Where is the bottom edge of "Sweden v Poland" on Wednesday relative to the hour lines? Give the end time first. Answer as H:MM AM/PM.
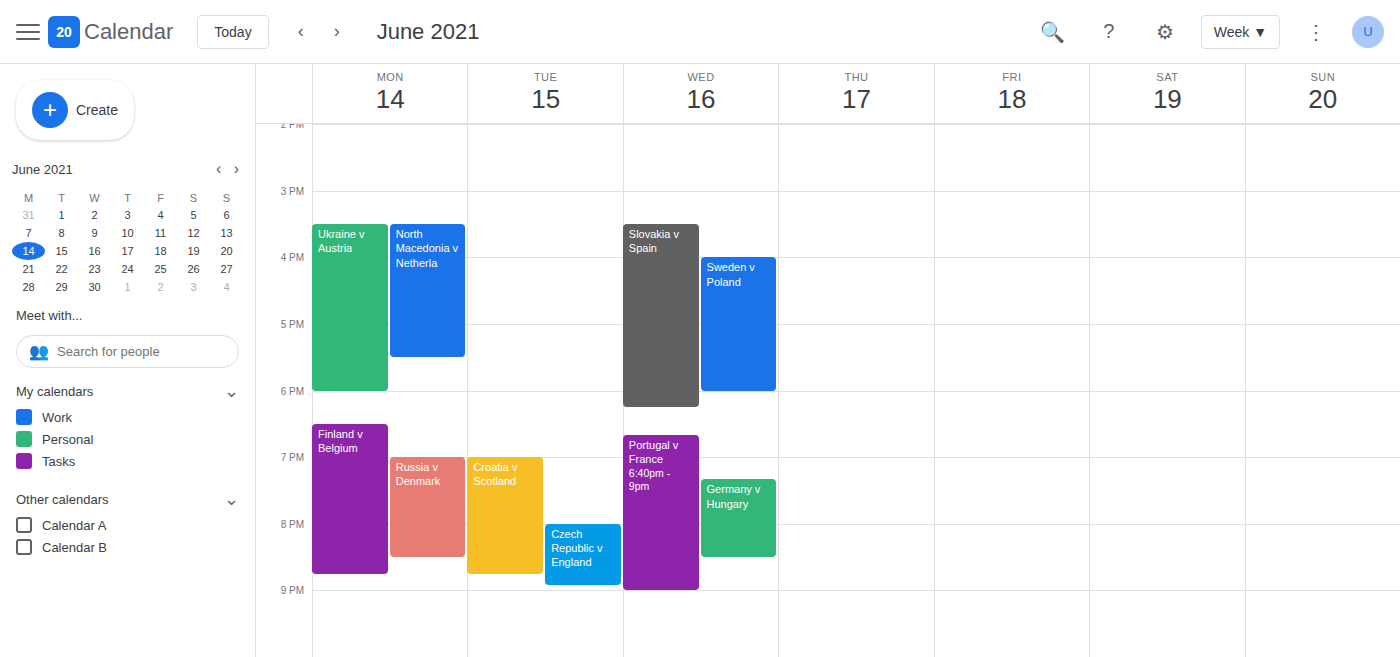
6:00 PM -- exactly on the 6 PM line.